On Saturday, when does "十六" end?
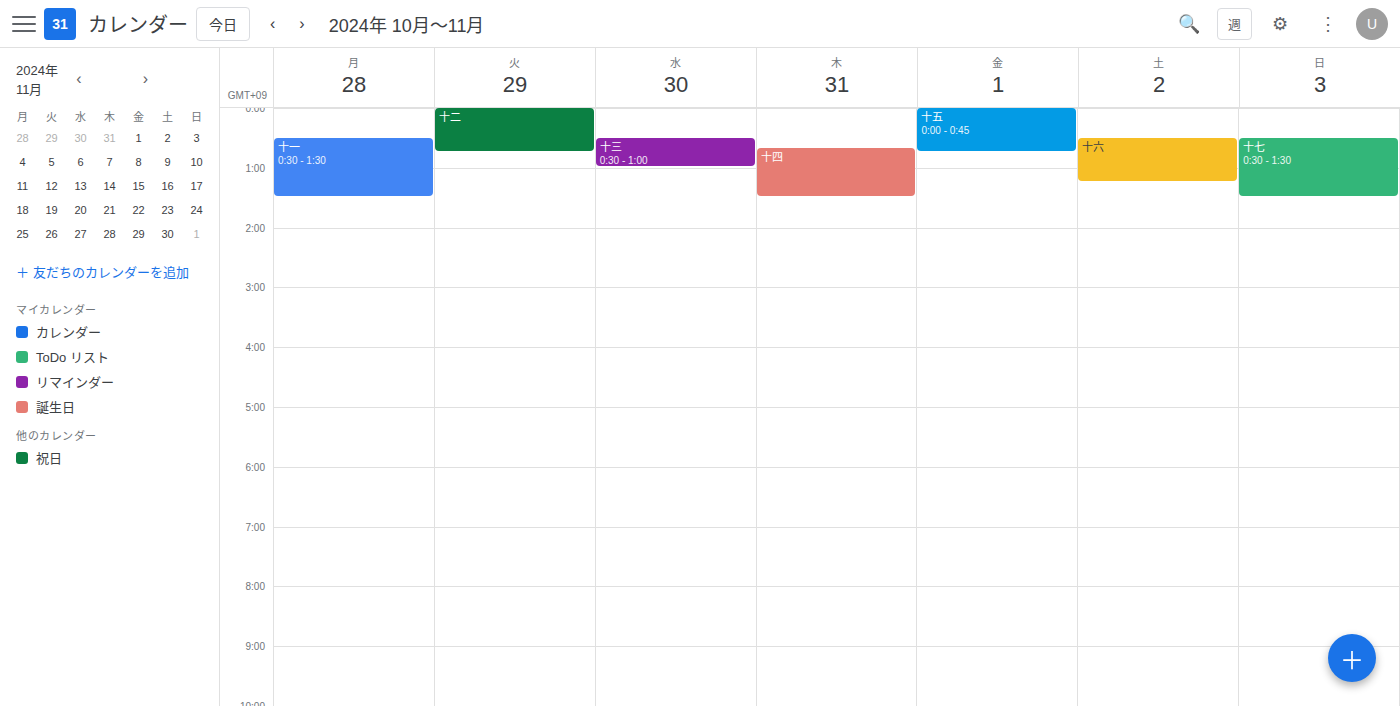
1:15 AM